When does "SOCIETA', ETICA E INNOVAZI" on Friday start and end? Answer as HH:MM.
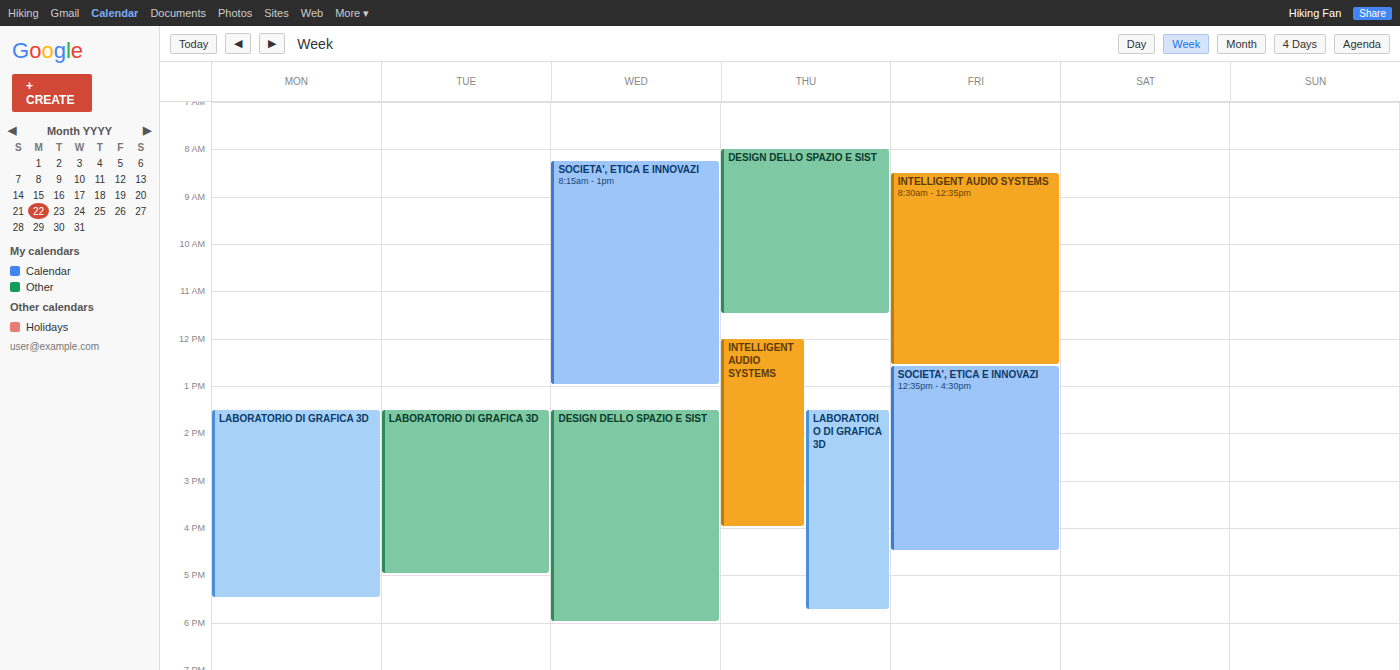
12:35 to 16:30